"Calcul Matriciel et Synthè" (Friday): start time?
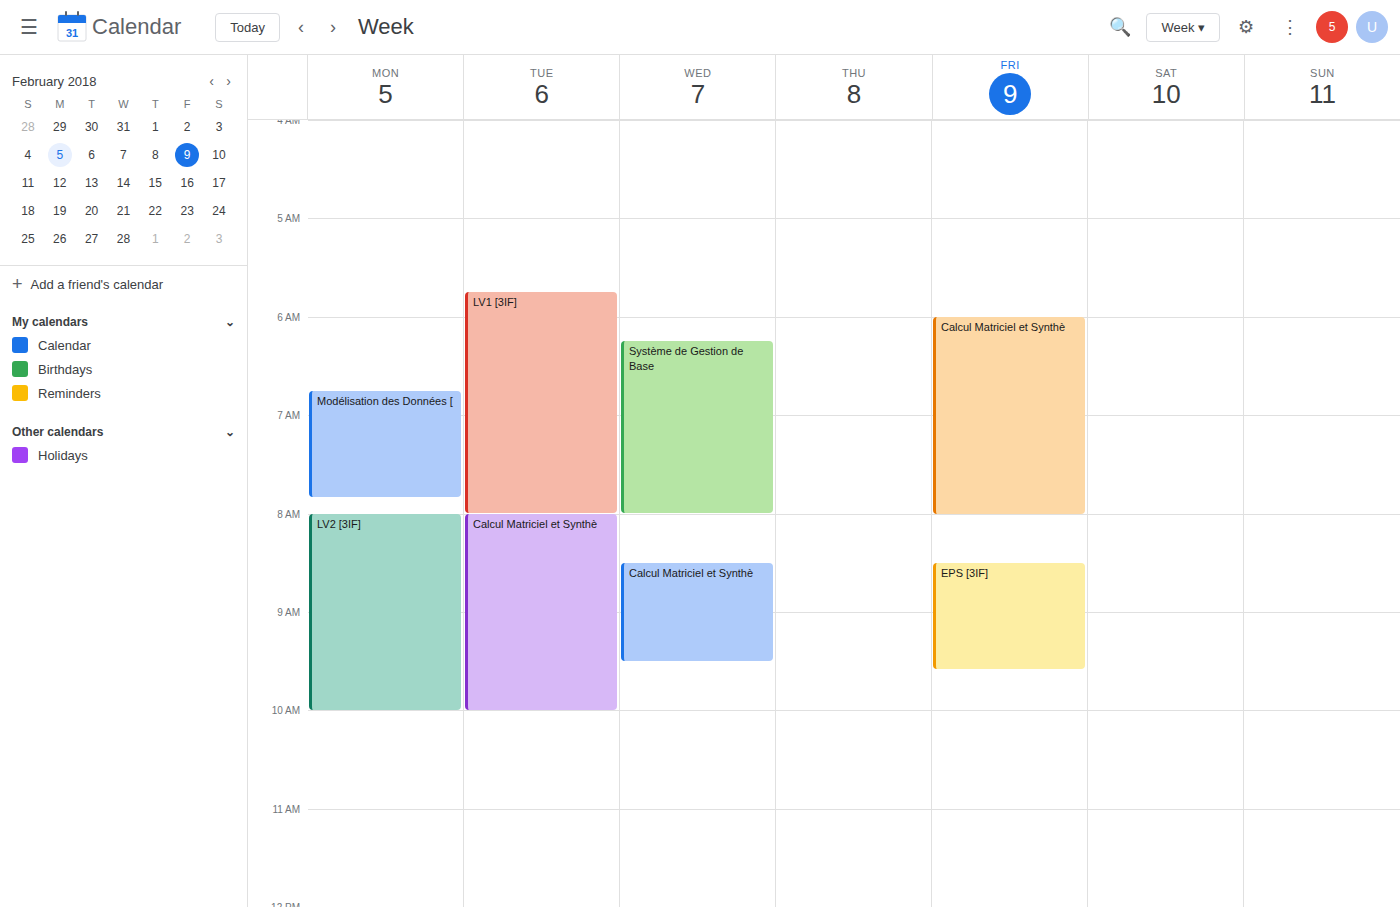
06:00